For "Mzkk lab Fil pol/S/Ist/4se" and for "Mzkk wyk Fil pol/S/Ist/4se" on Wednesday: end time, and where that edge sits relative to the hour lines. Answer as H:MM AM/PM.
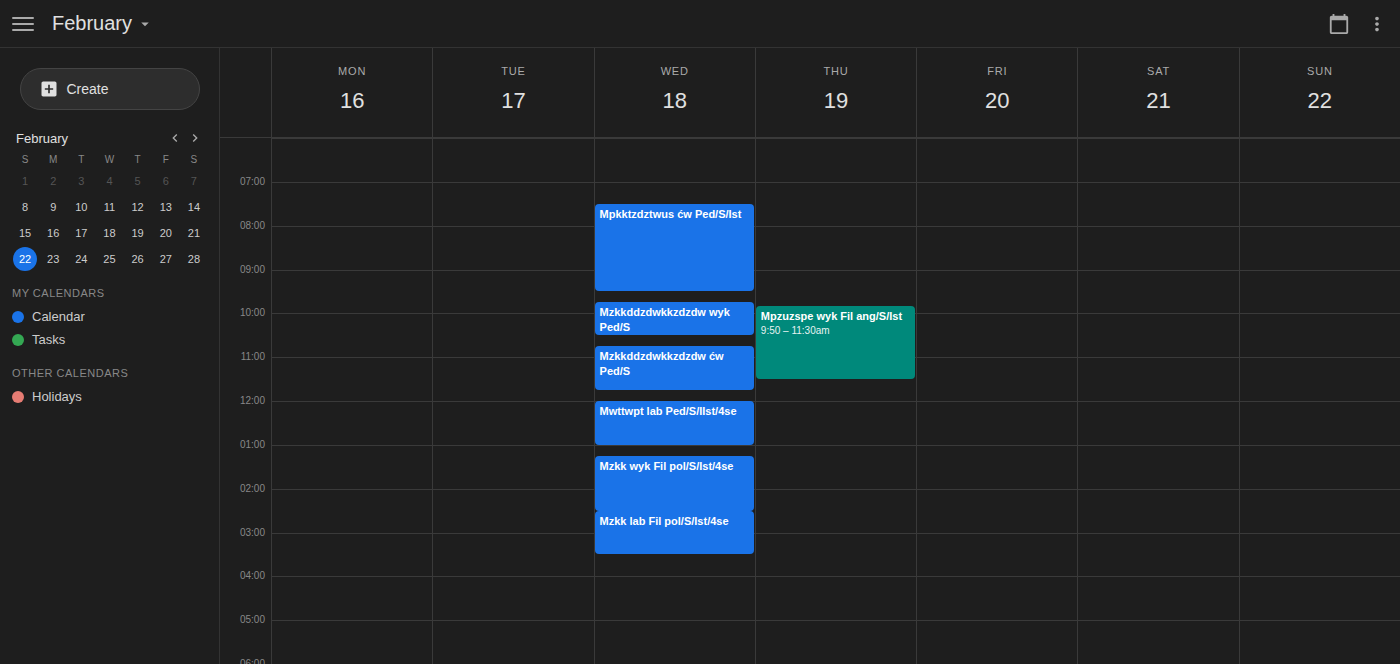
"Mzkk lab Fil pol/S/Ist/4se": 3:30 PM, halfway between the 3 PM and 4 PM lines. "Mzkk wyk Fil pol/S/Ist/4se": 2:30 PM, halfway between the 2 PM and 3 PM lines.